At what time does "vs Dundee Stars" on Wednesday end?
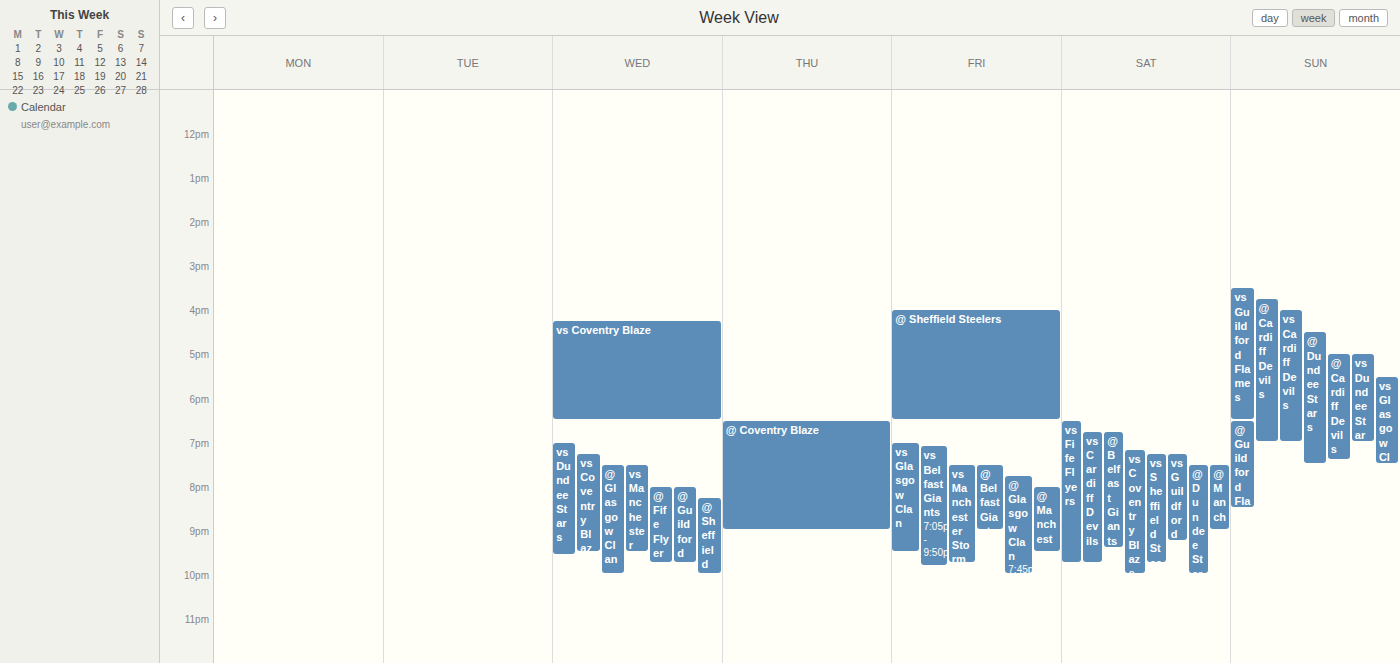
9:35 PM